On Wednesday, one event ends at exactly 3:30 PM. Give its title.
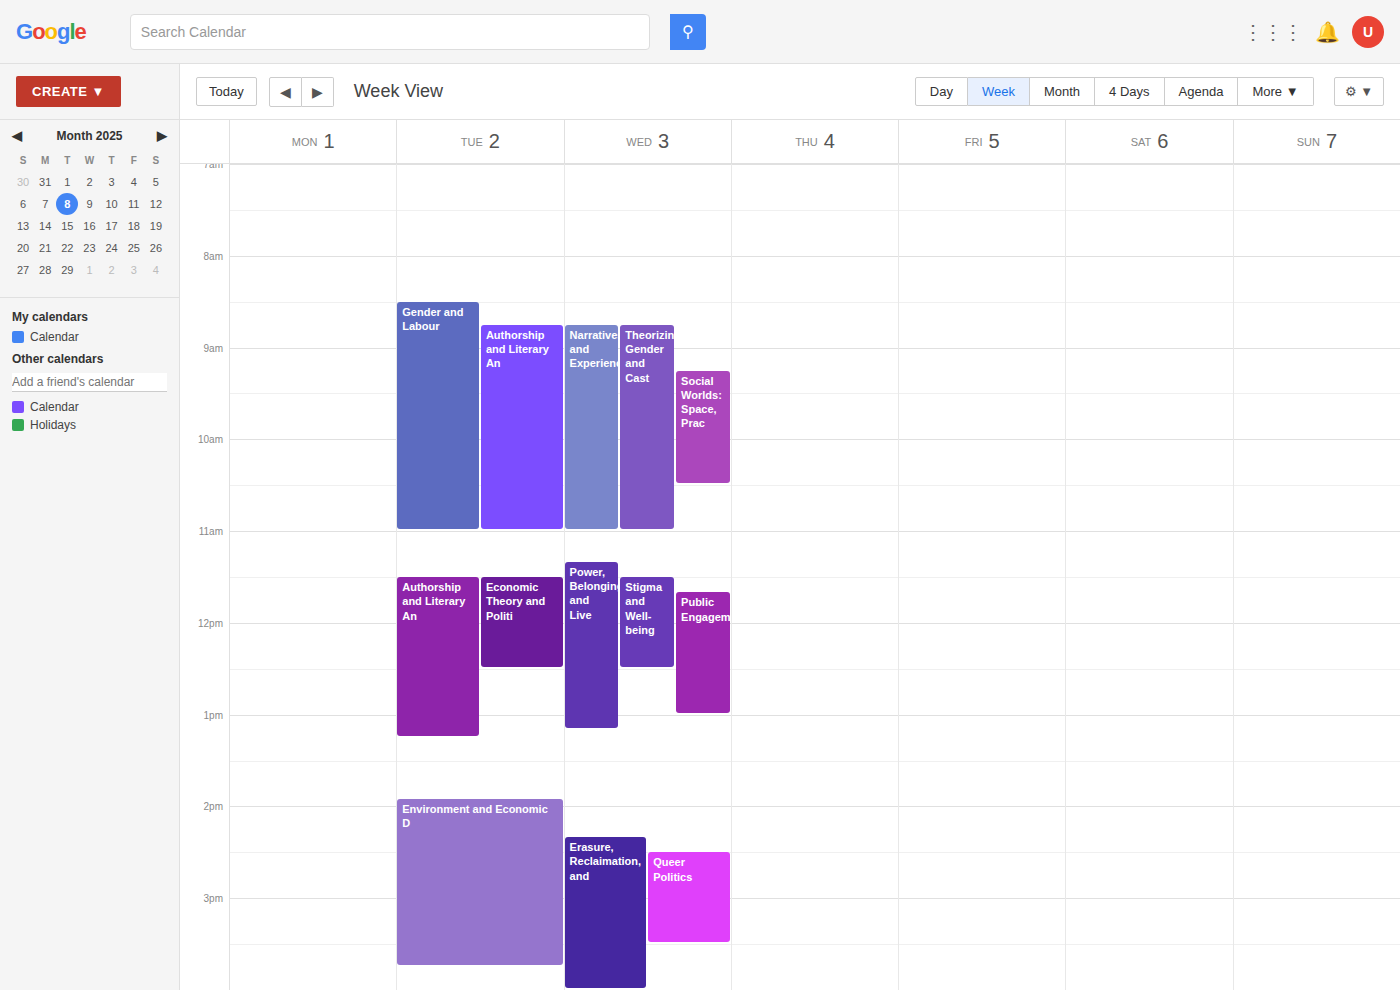
"Queer Politics"